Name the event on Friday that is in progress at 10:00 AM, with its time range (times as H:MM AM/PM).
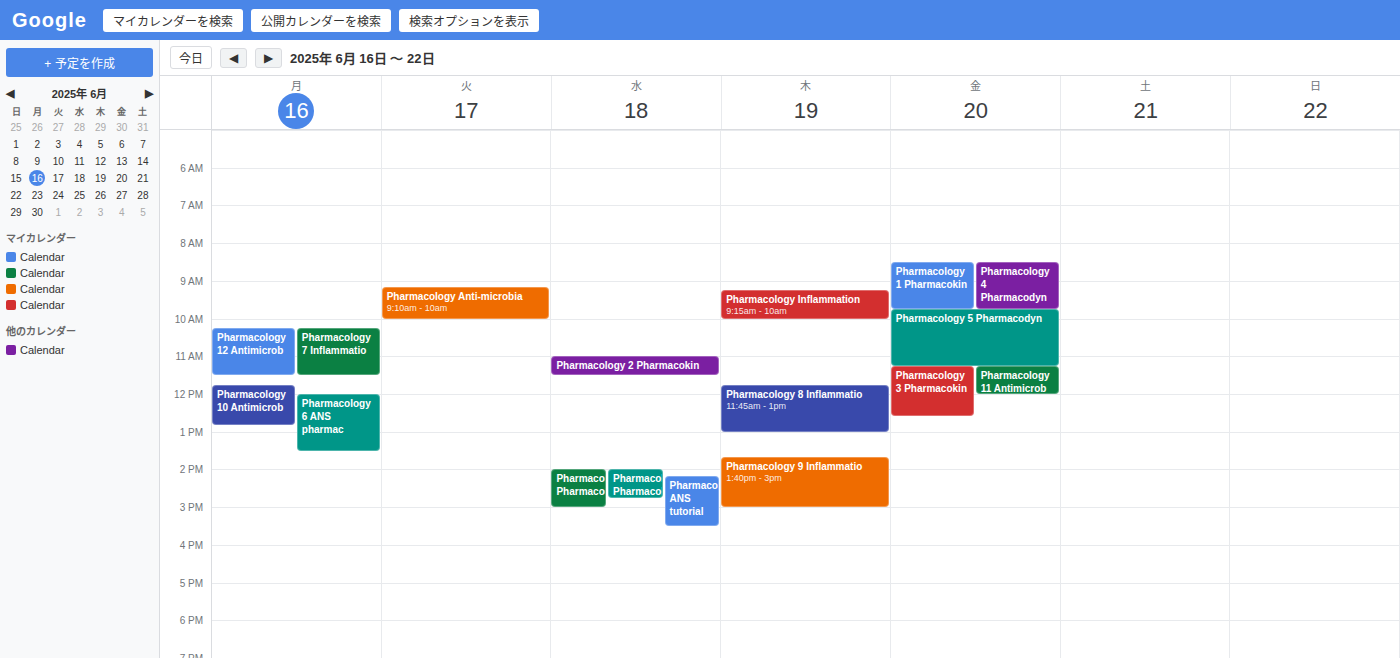
"Pharmacology 5 Pharmacodyn", 9:45 AM to 11:15 AM